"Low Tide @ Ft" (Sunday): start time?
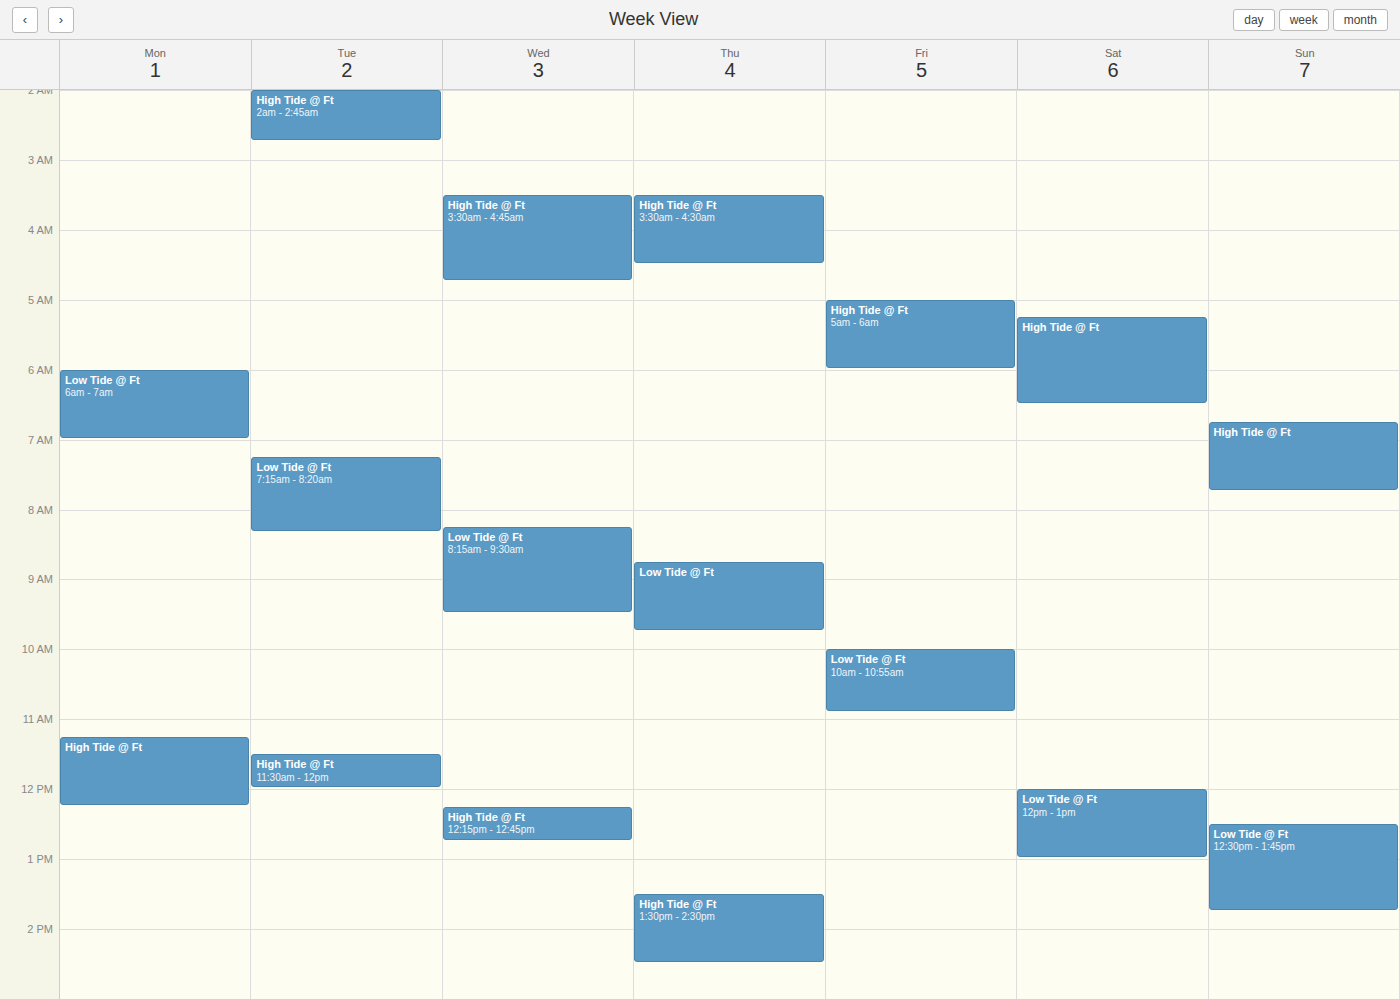
12:30 PM